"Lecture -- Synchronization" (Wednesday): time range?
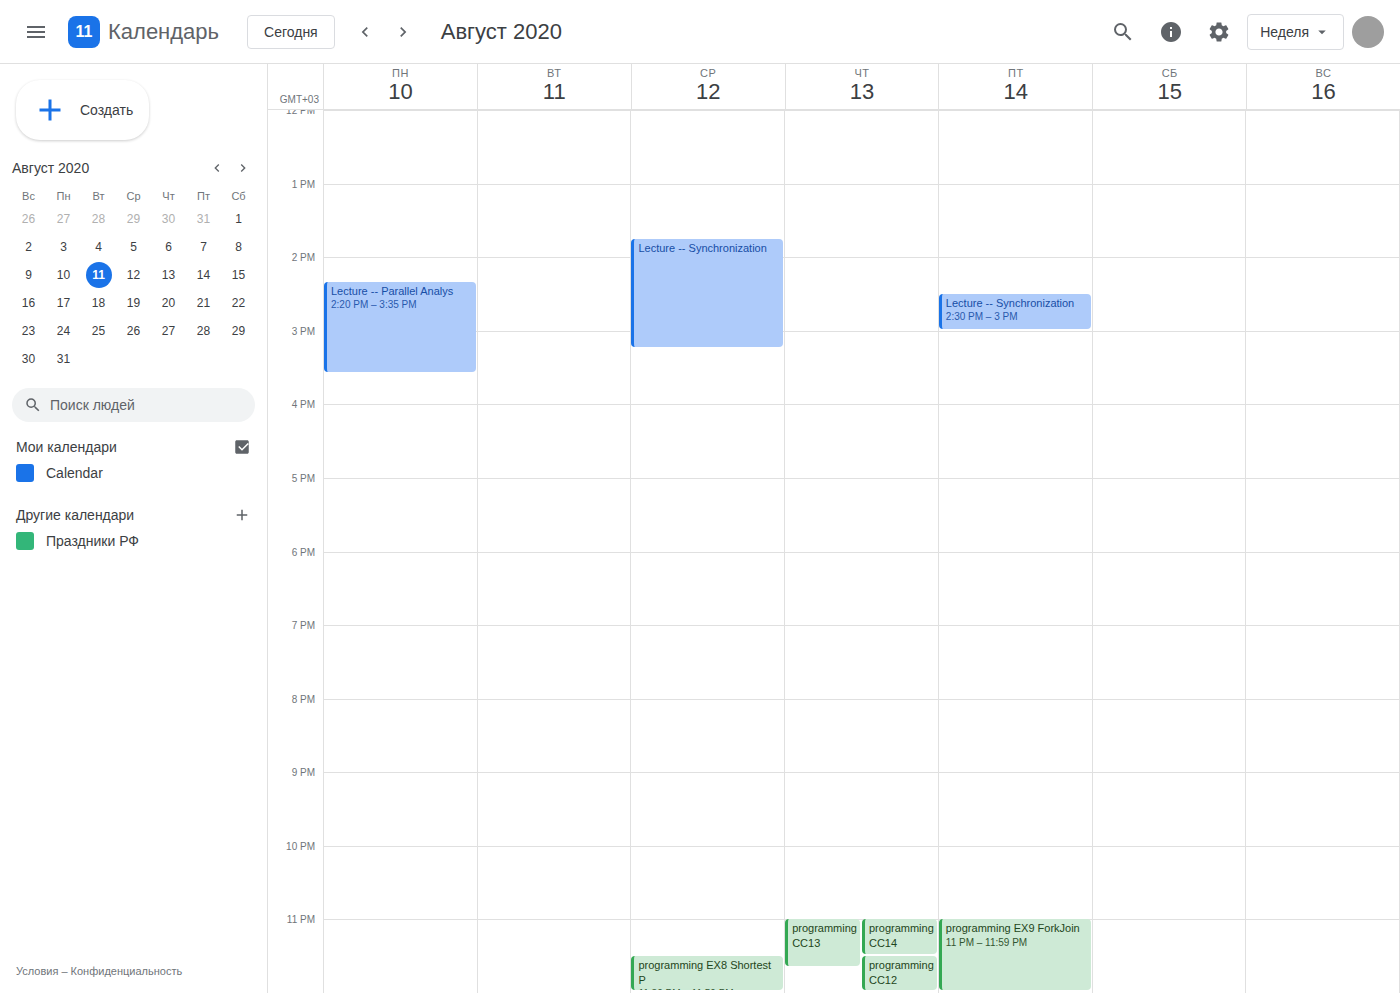
1:45 PM to 3:15 PM